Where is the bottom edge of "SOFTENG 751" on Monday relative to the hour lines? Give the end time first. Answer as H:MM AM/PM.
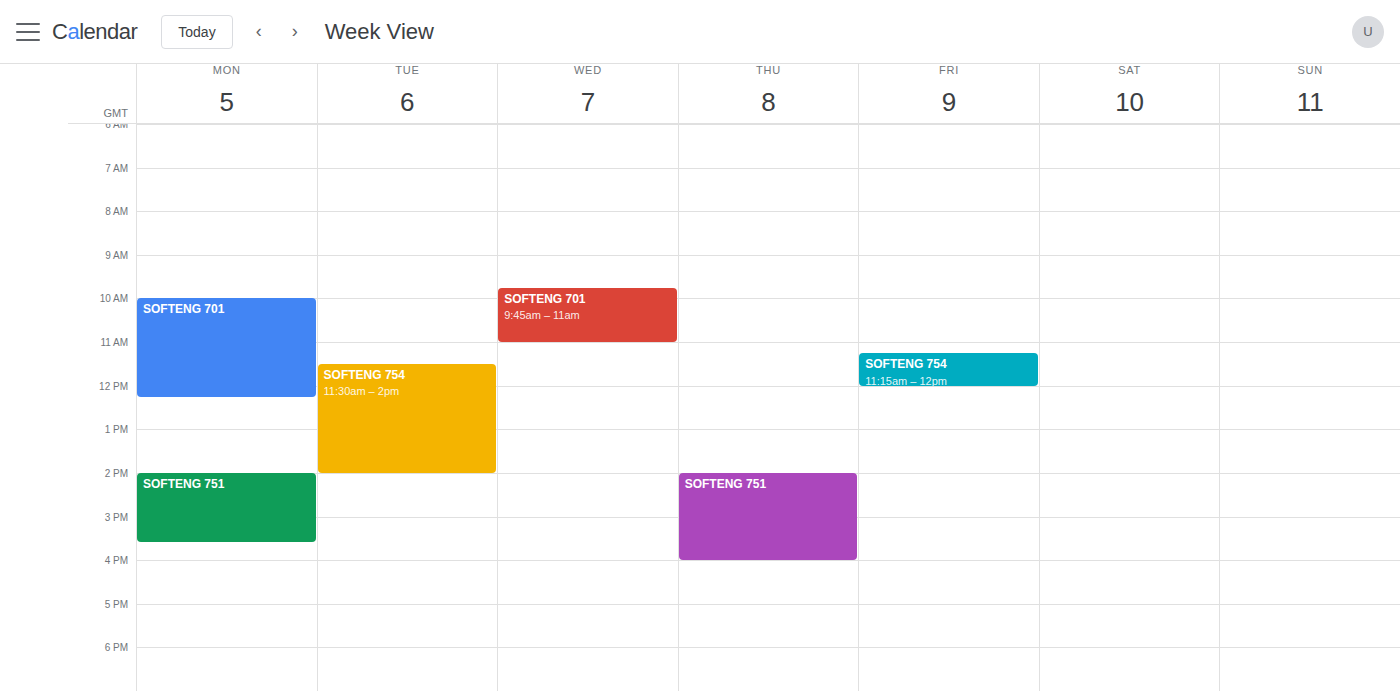
3:35 PM -- neither: 35 minutes below the 3 PM line and 25 minutes above the 4 PM line.